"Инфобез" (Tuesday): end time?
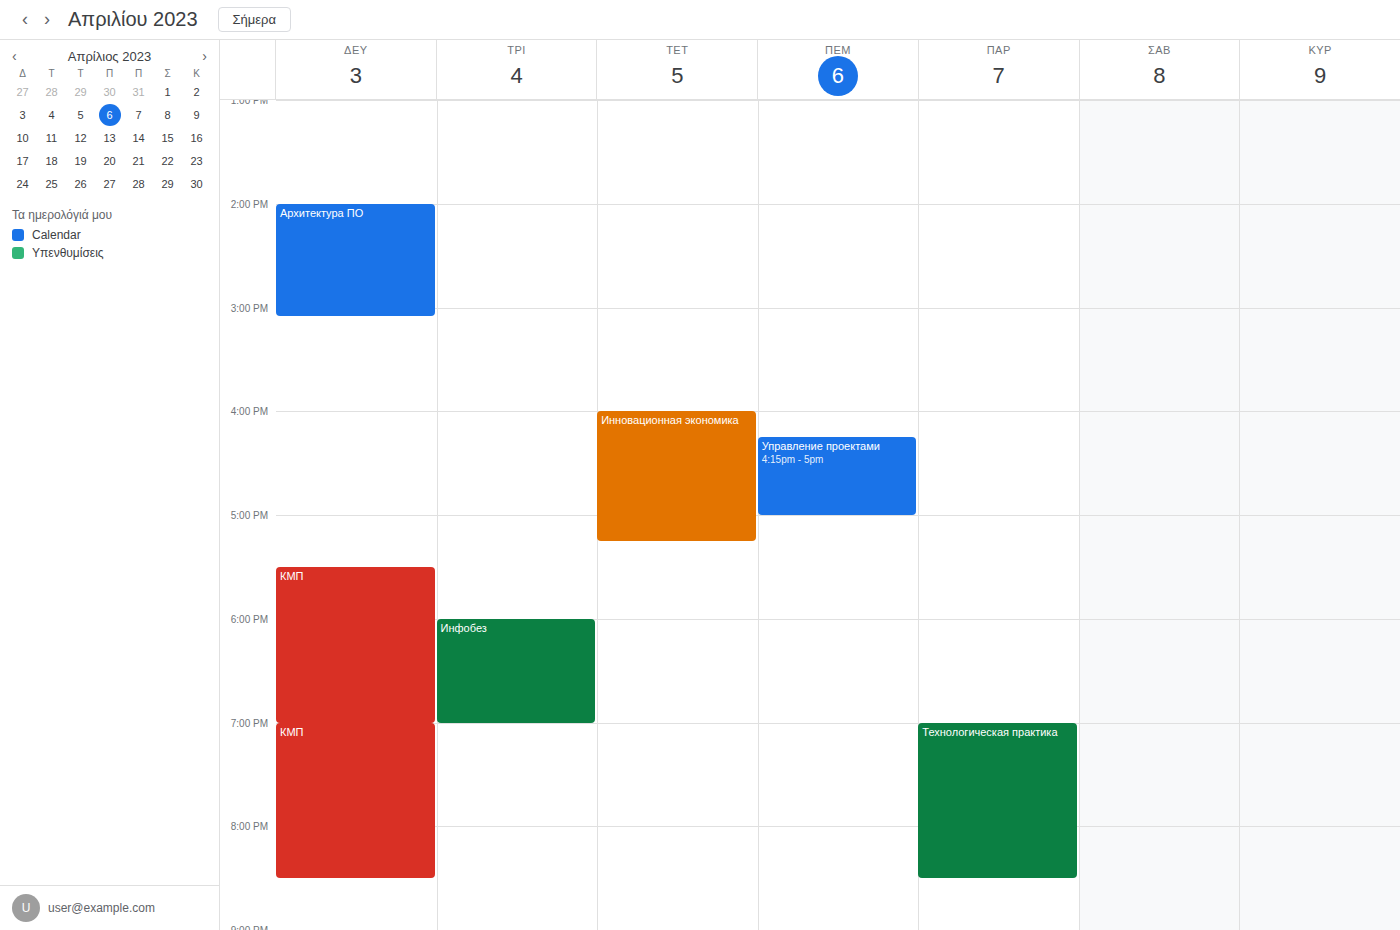
7:00 PM